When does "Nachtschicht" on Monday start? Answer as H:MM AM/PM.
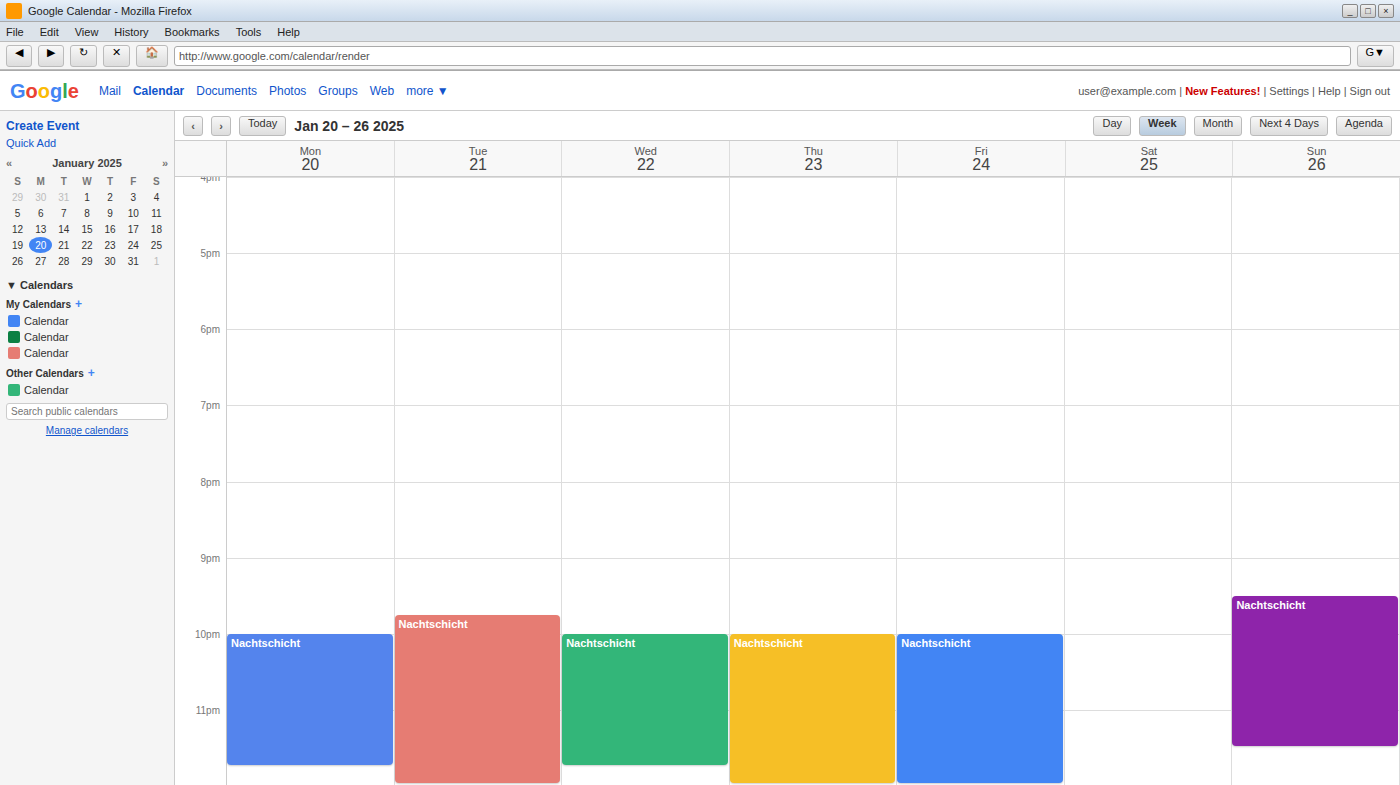
10:00 PM